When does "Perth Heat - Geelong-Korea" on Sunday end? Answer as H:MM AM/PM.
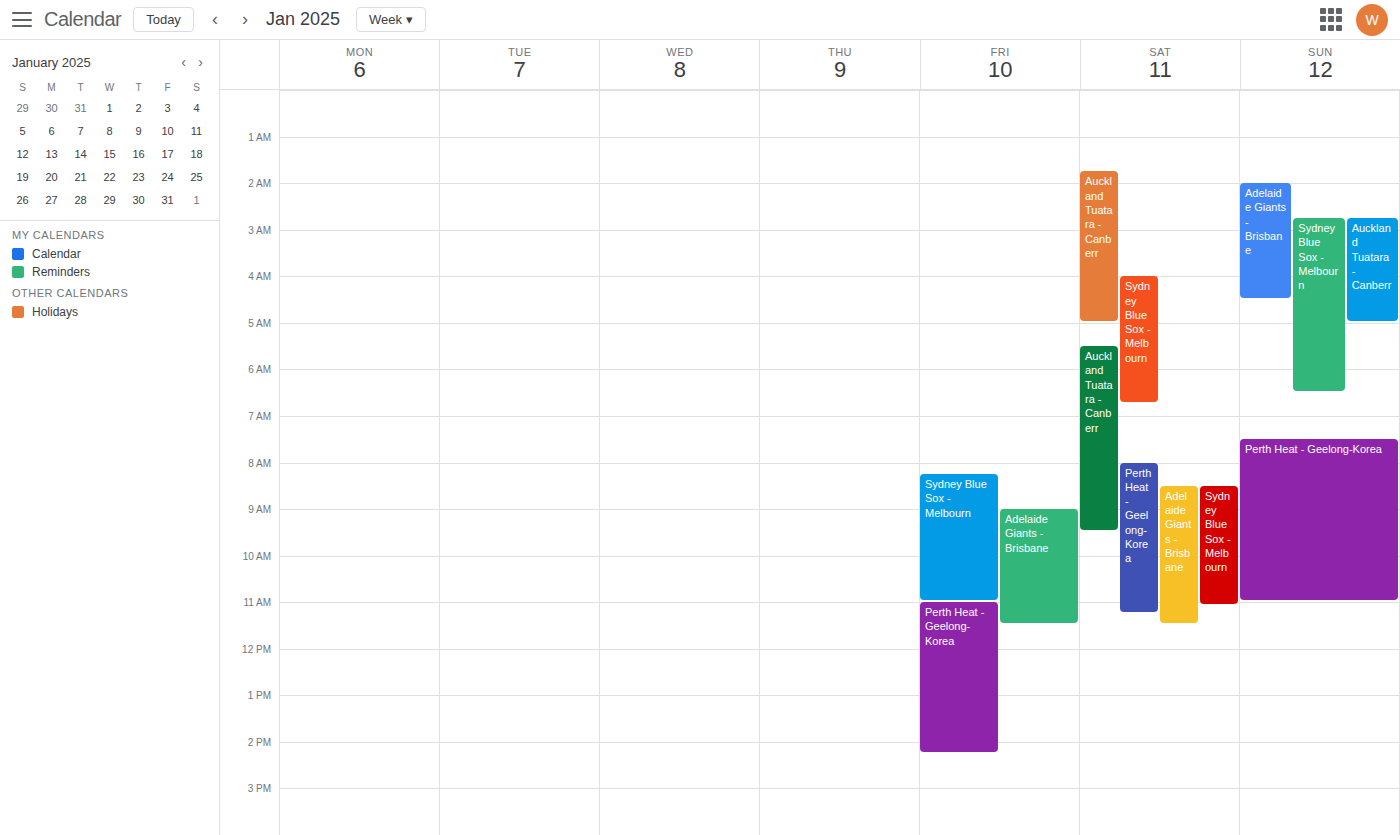
11:00 AM